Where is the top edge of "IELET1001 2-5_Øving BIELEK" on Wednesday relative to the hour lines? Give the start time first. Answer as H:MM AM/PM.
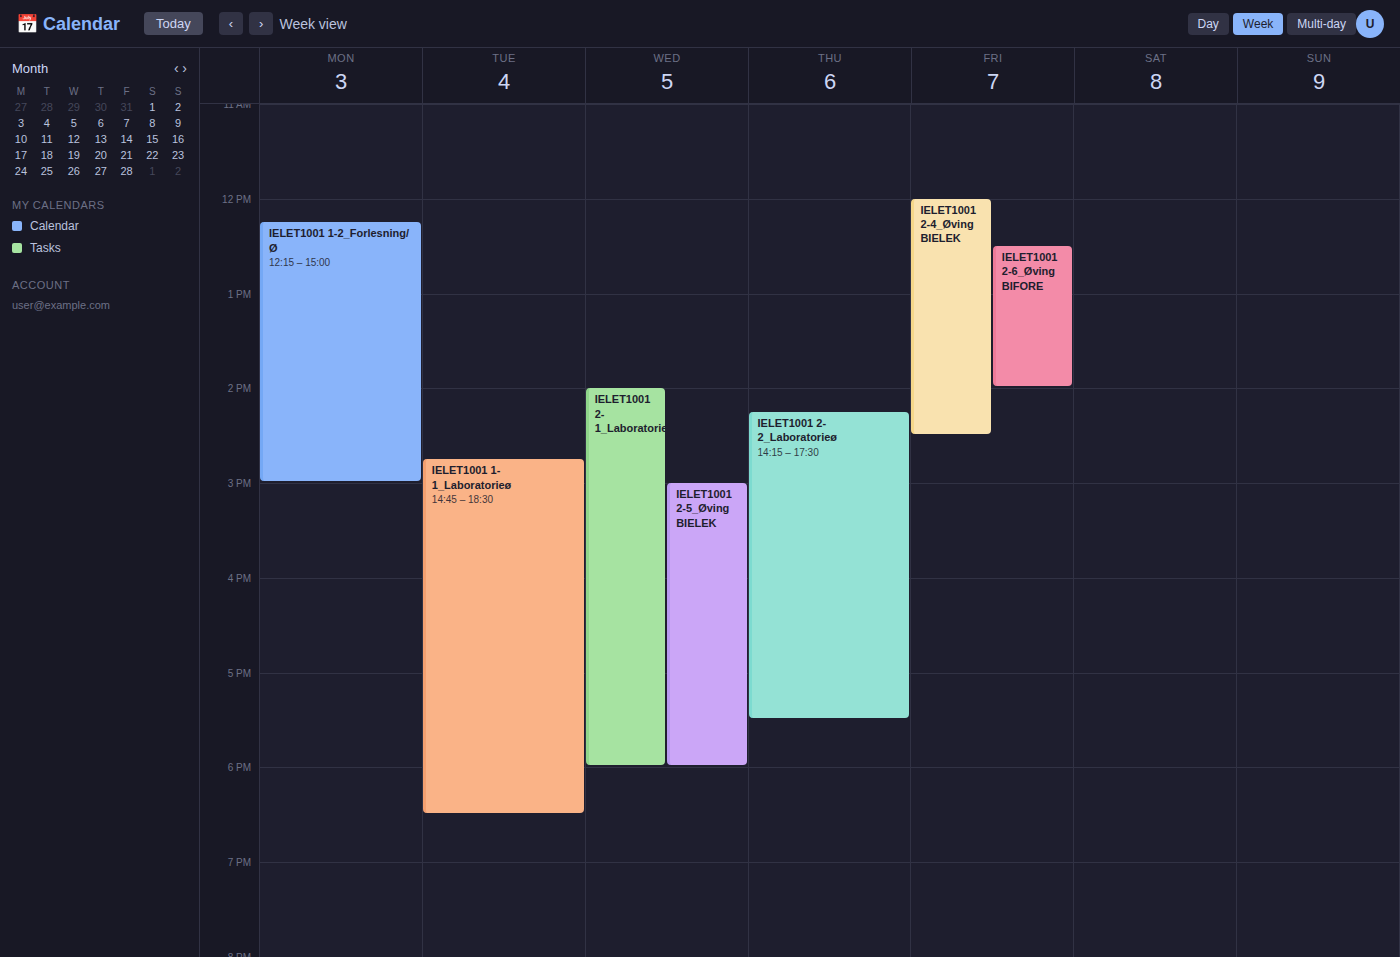
3:00 PM -- exactly on the 3 PM line.